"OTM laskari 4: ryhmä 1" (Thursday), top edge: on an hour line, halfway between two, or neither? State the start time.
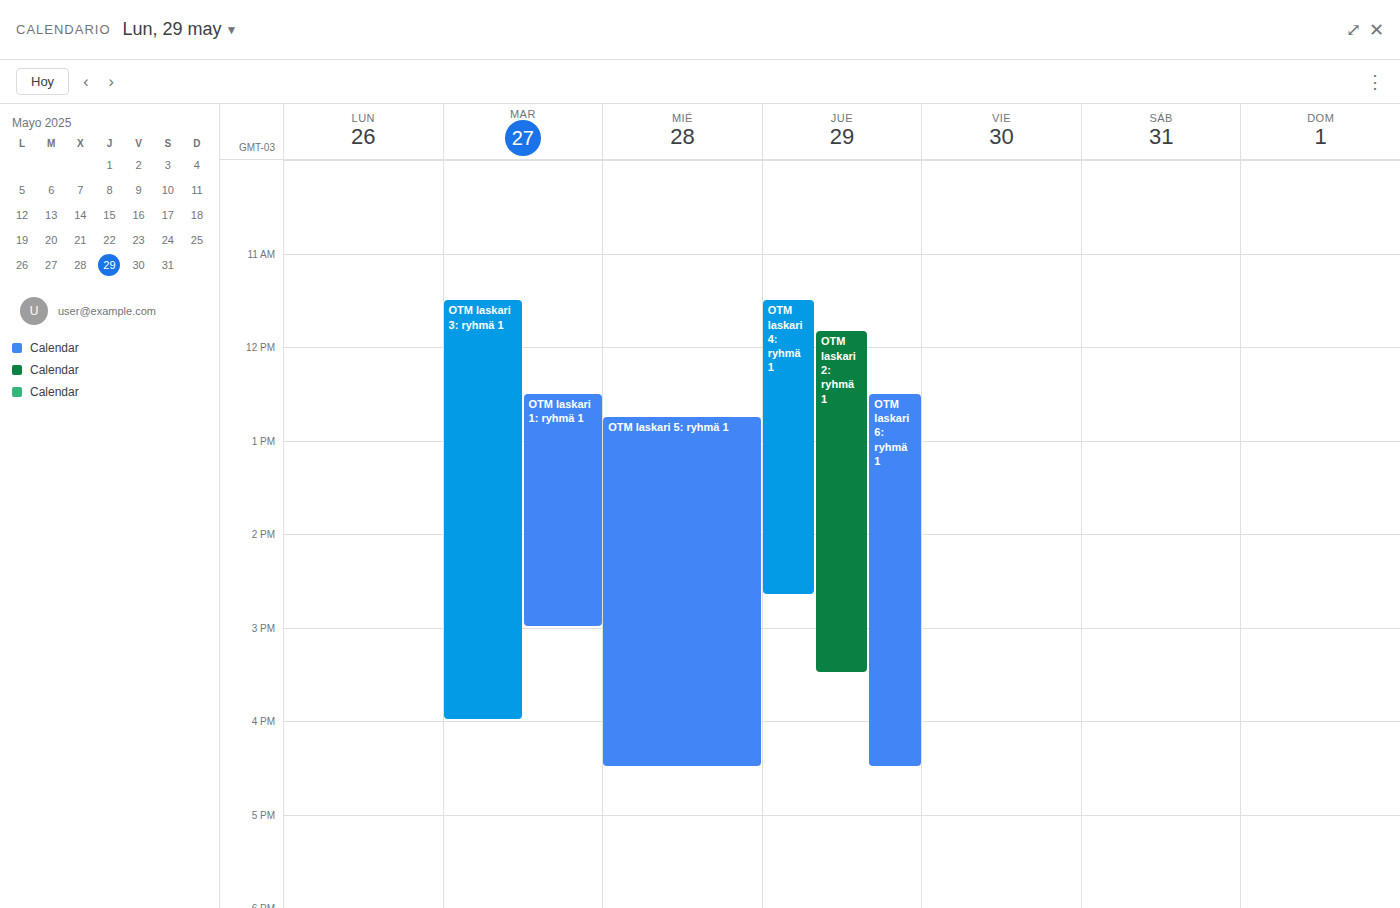
11:30 AM -- halfway between the 11 AM and 12 PM lines.